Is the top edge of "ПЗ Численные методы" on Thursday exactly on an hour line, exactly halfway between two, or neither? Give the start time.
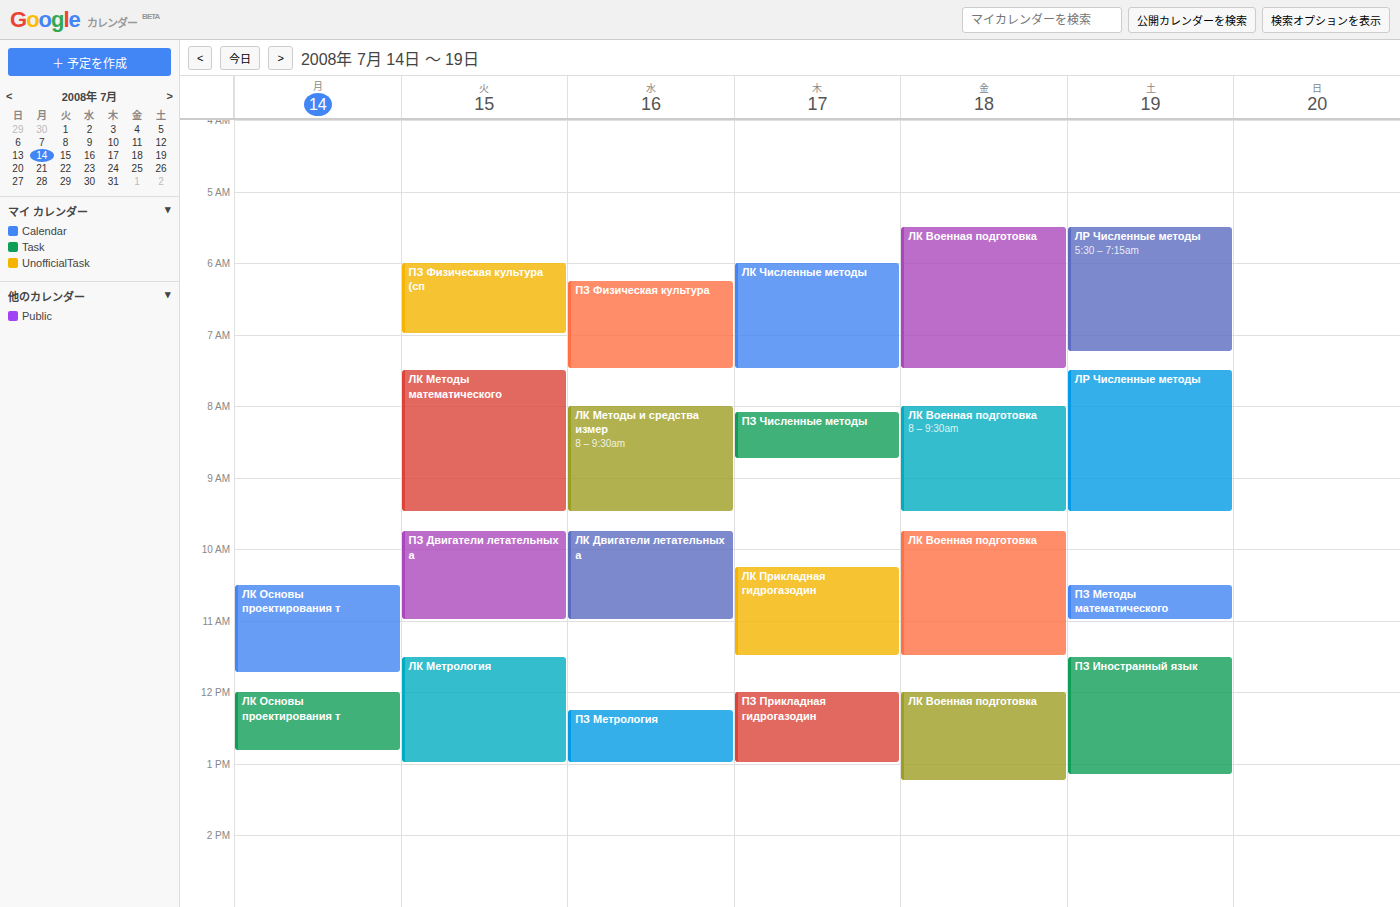
8:05 AM -- neither: 5 minutes below the 8 AM line and 55 minutes above the 9 AM line.